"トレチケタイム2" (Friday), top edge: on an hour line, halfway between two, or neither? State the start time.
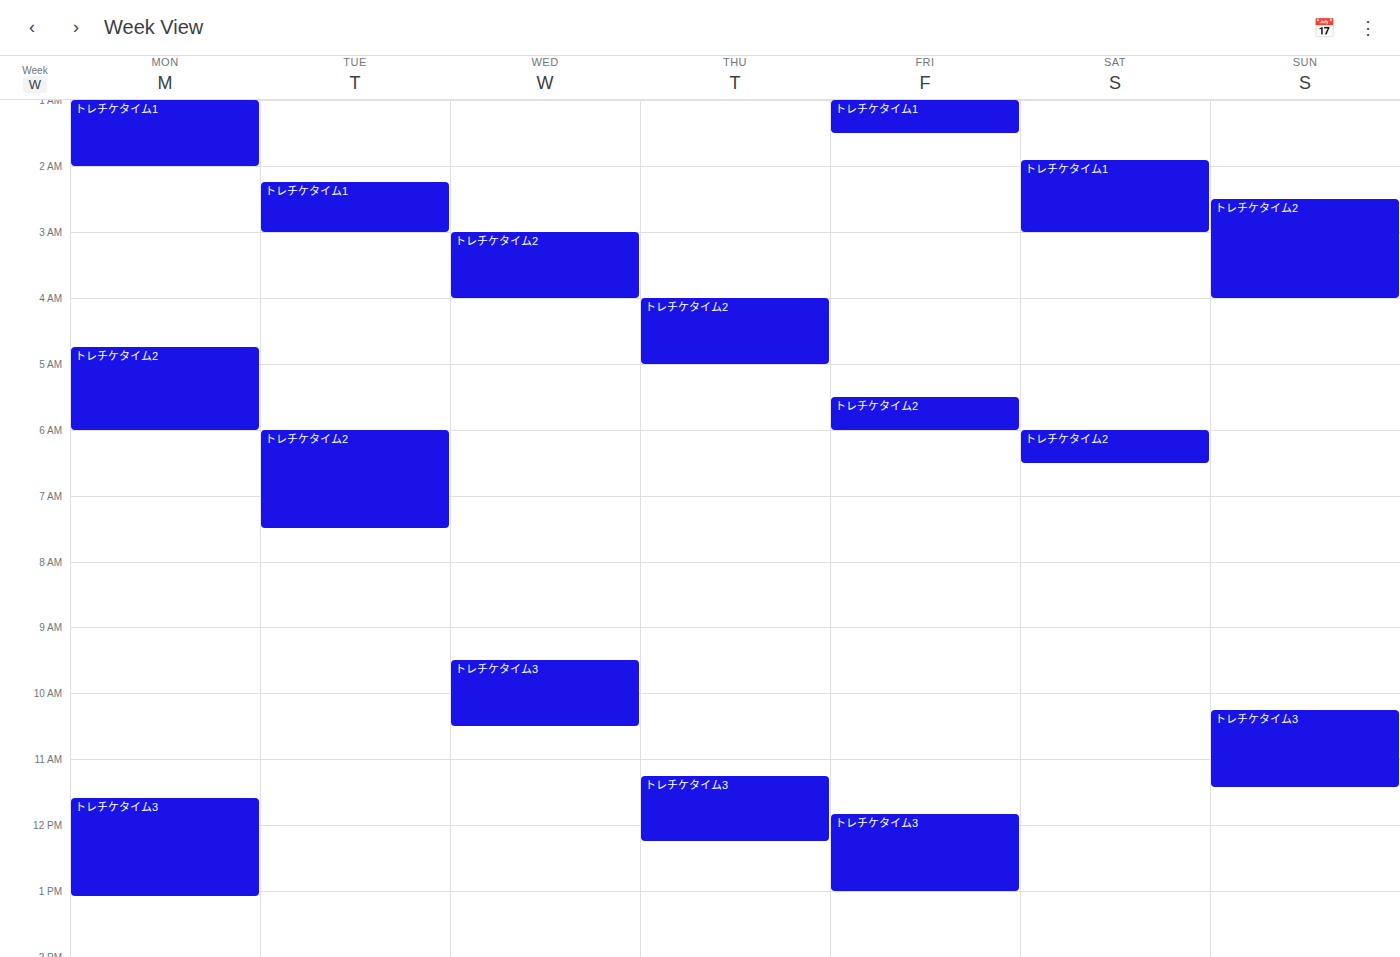
5:30 AM -- halfway between the 5 AM and 6 AM lines.